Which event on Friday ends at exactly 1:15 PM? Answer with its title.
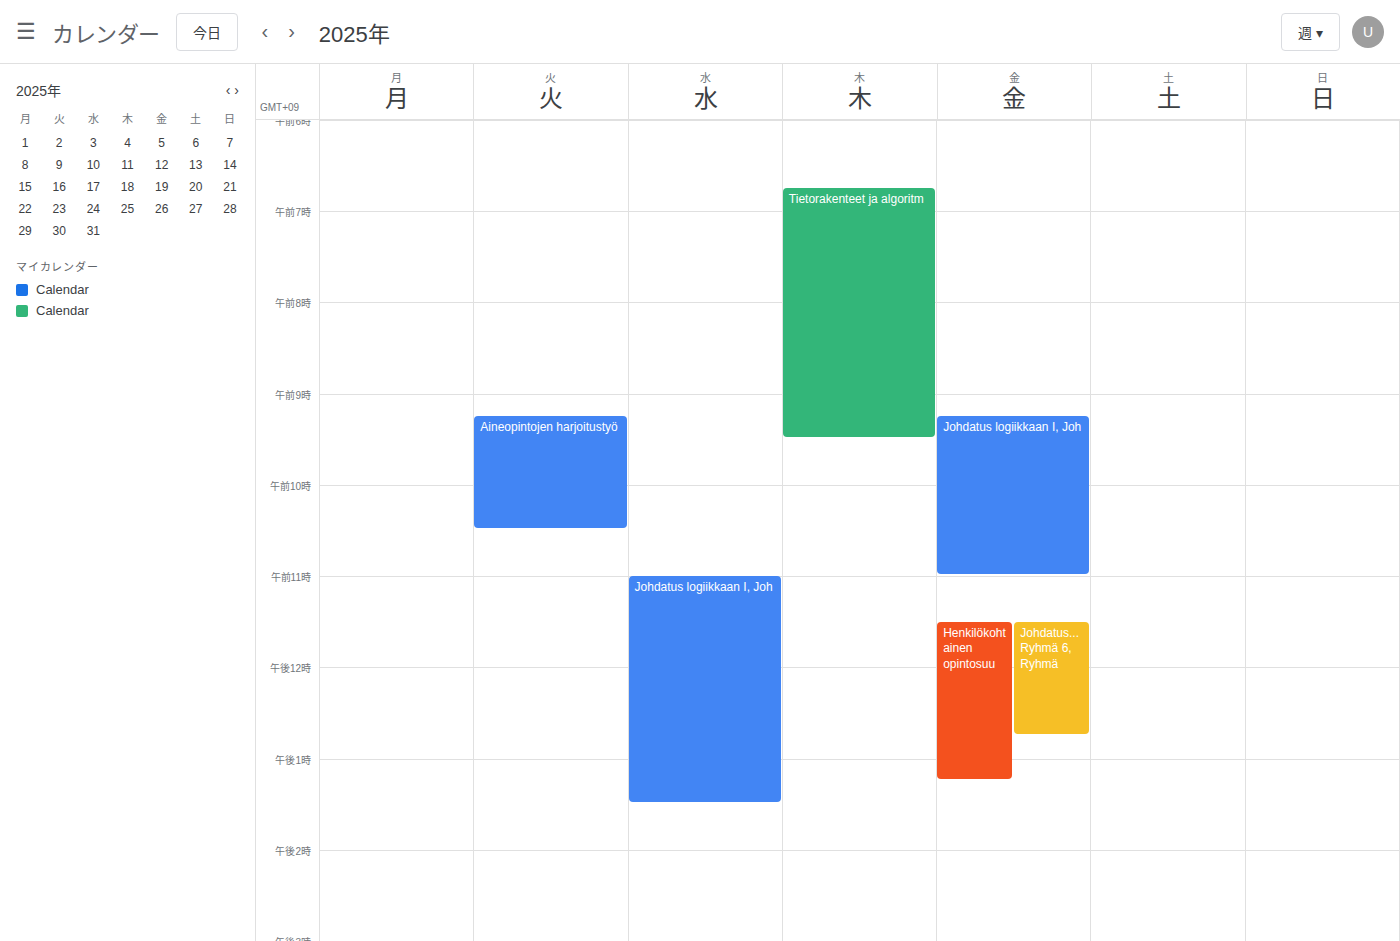
"Henkilökohtainen opintosuu"